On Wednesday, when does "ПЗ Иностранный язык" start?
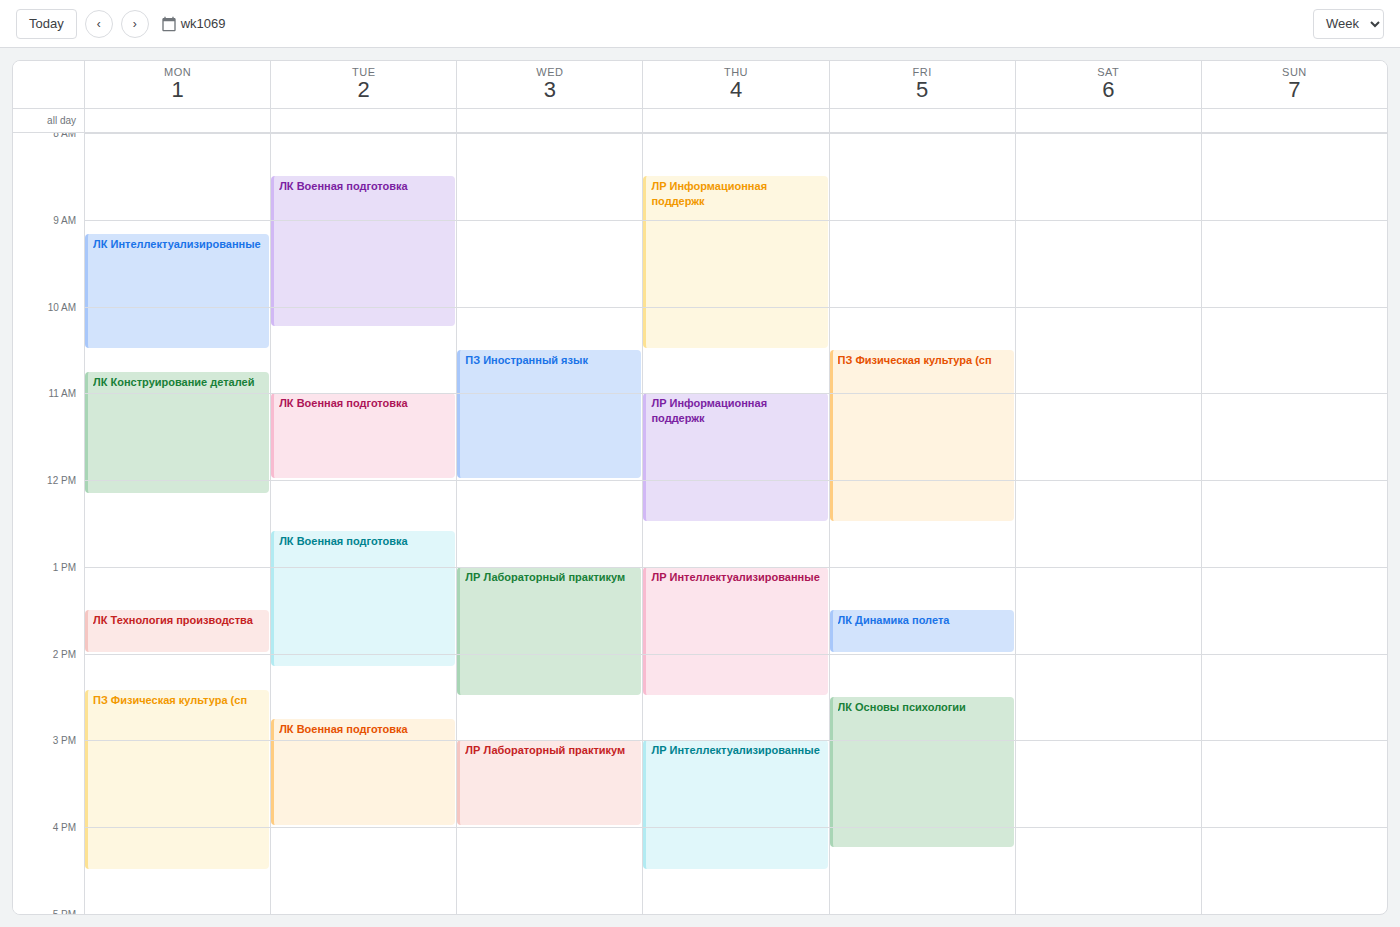
10:30 AM